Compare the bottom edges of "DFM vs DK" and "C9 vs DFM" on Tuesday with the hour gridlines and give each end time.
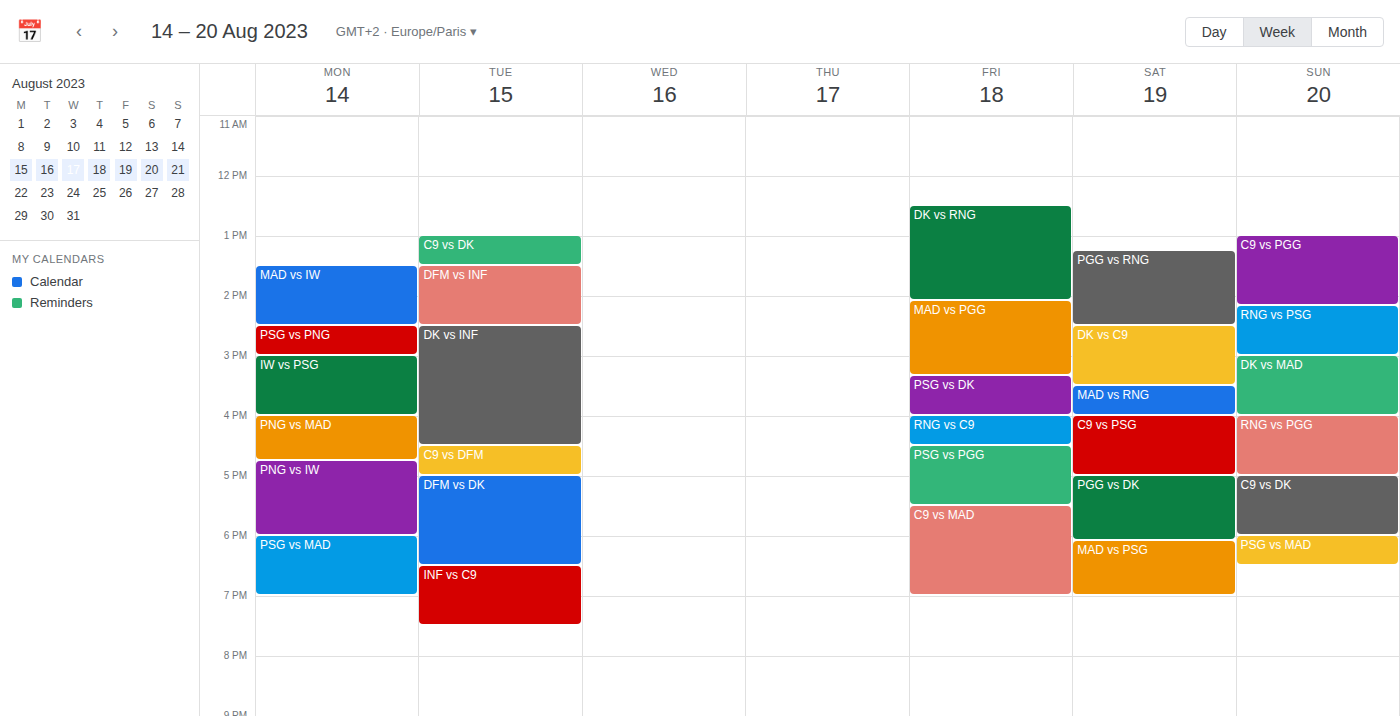
"DFM vs DK": 6:30 PM, halfway between the 6 PM and 7 PM lines. "C9 vs DFM": 5:00 PM, exactly on the 5 PM line.